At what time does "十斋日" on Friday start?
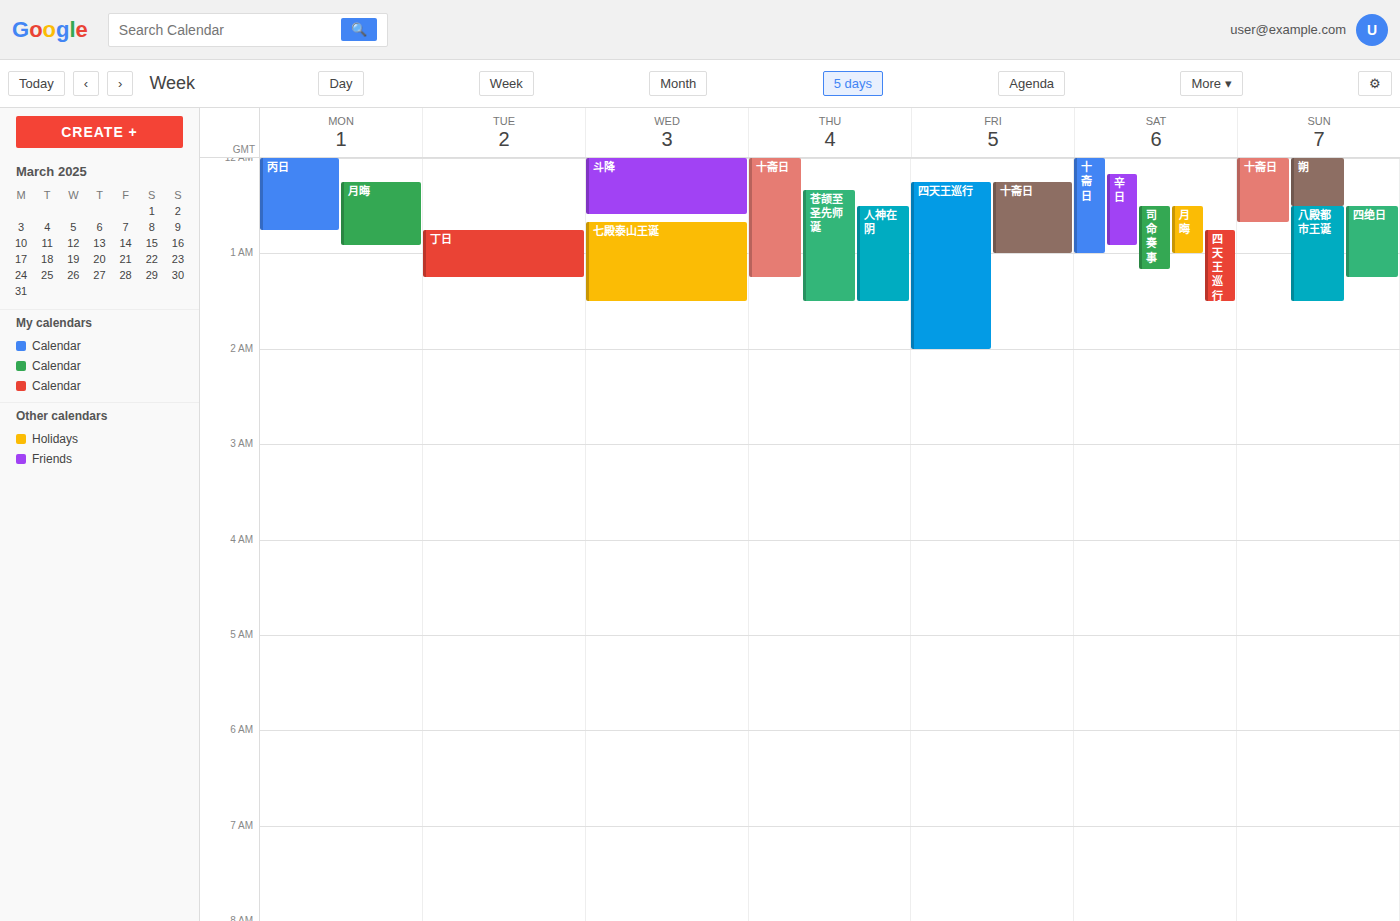
12:15 AM